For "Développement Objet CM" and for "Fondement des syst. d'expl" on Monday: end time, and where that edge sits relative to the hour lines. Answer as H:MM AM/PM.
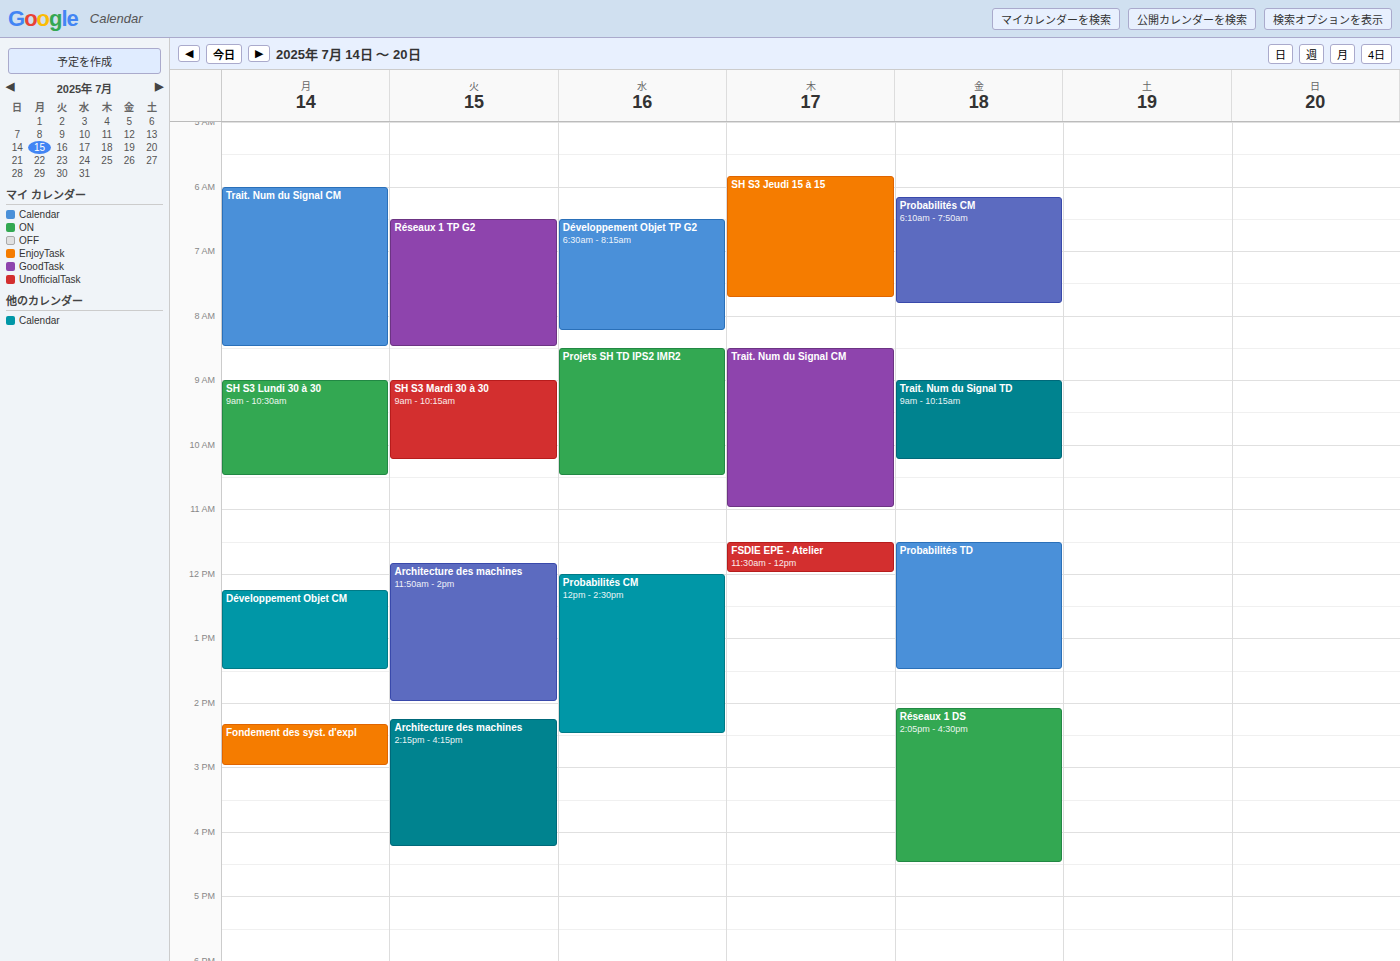
"Développement Objet CM": 1:30 PM, halfway between the 1 PM and 2 PM lines. "Fondement des syst. d'expl": 3:00 PM, exactly on the 3 PM line.